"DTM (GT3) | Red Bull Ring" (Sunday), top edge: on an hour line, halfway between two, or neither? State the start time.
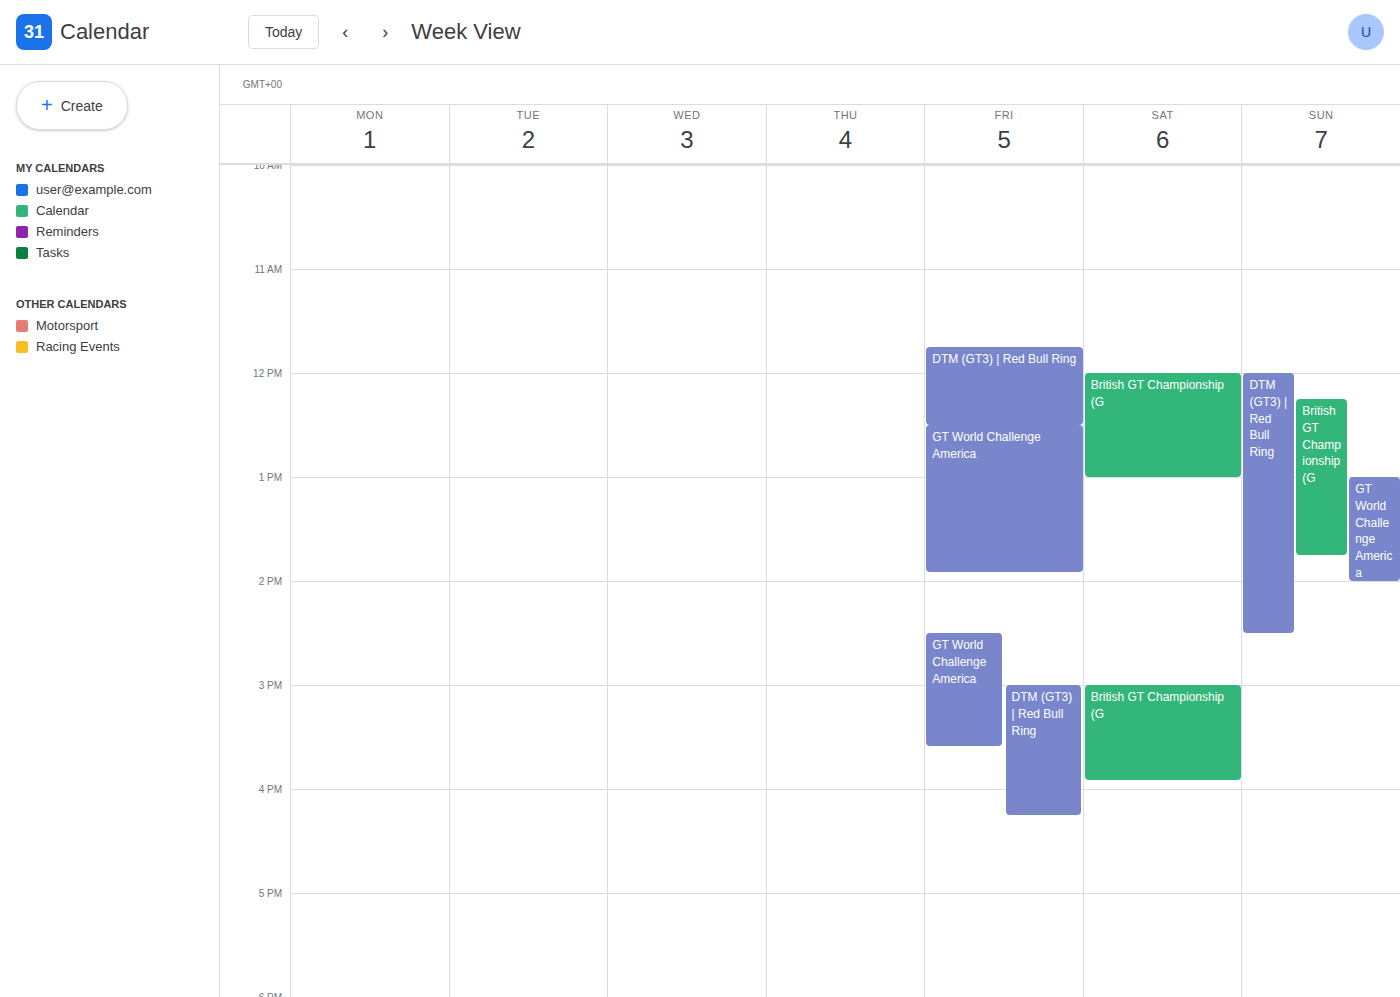
12:00 PM -- exactly on the 12 PM line.